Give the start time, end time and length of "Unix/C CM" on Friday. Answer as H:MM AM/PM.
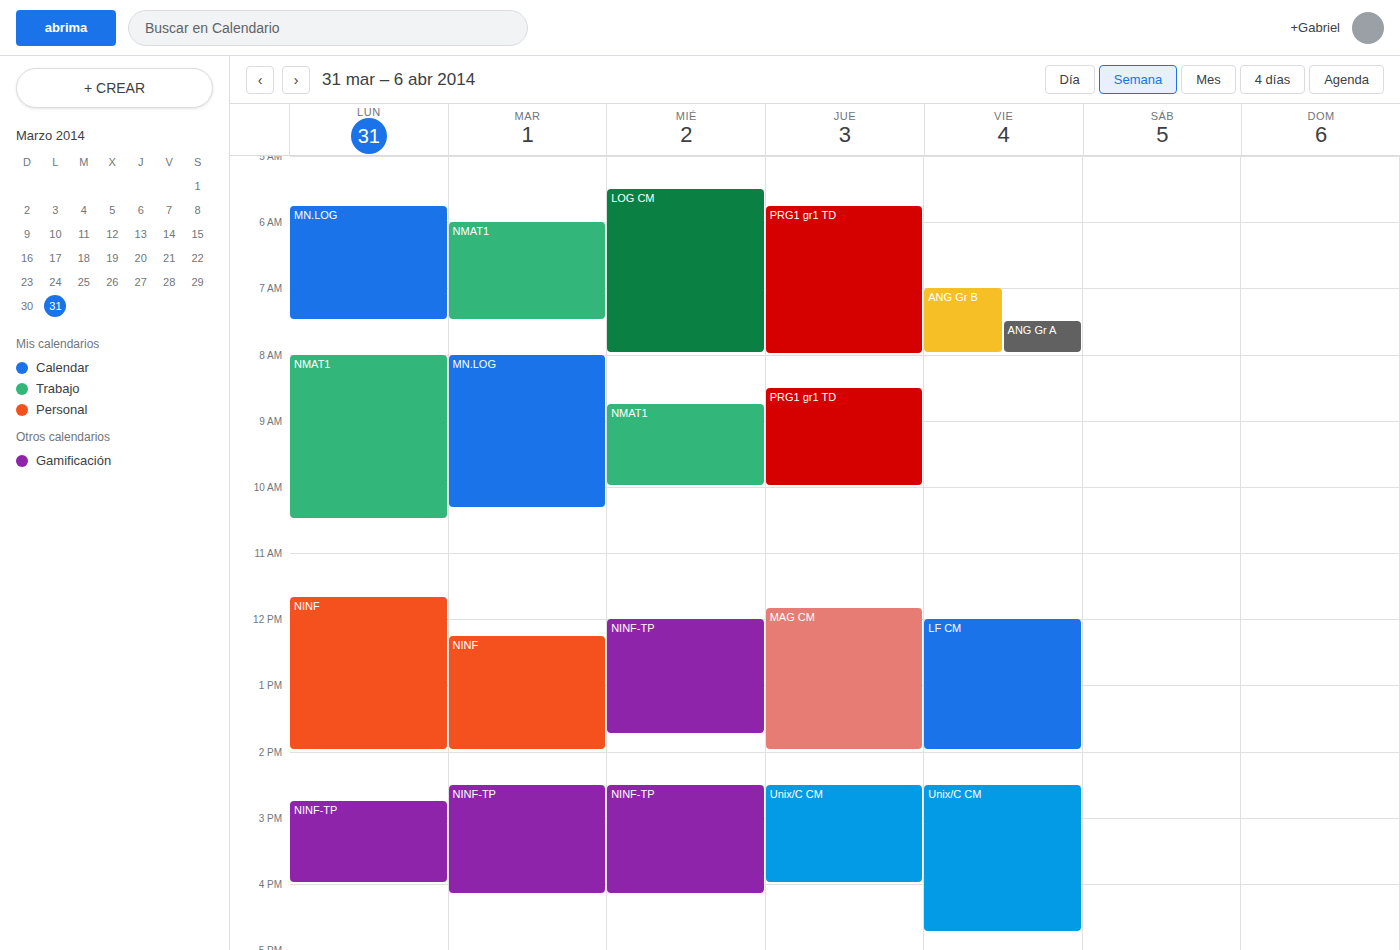
2:30 PM to 4:45 PM, 2 hours 15 minutes